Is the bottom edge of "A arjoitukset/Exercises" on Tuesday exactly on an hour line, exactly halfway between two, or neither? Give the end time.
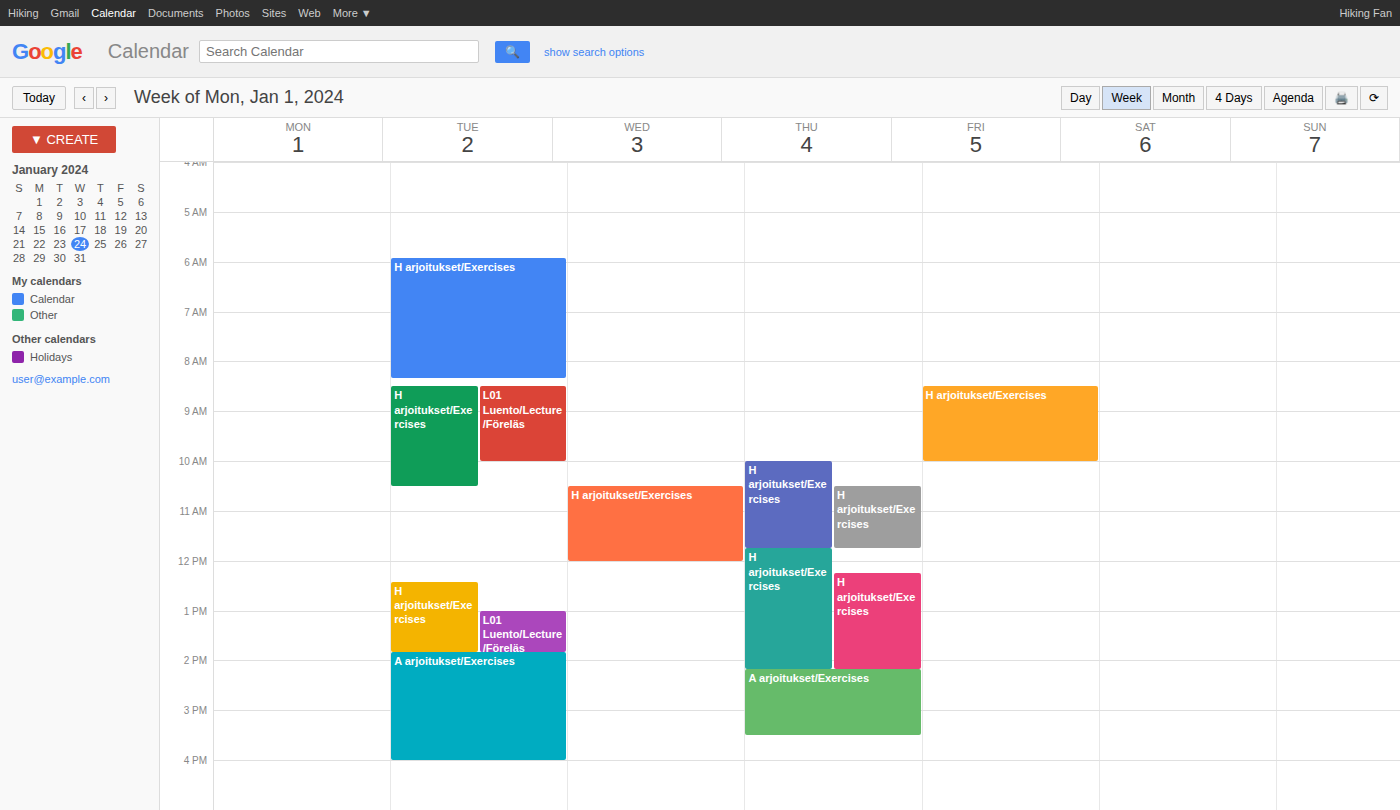
4:00 PM -- exactly on the 4 PM line.